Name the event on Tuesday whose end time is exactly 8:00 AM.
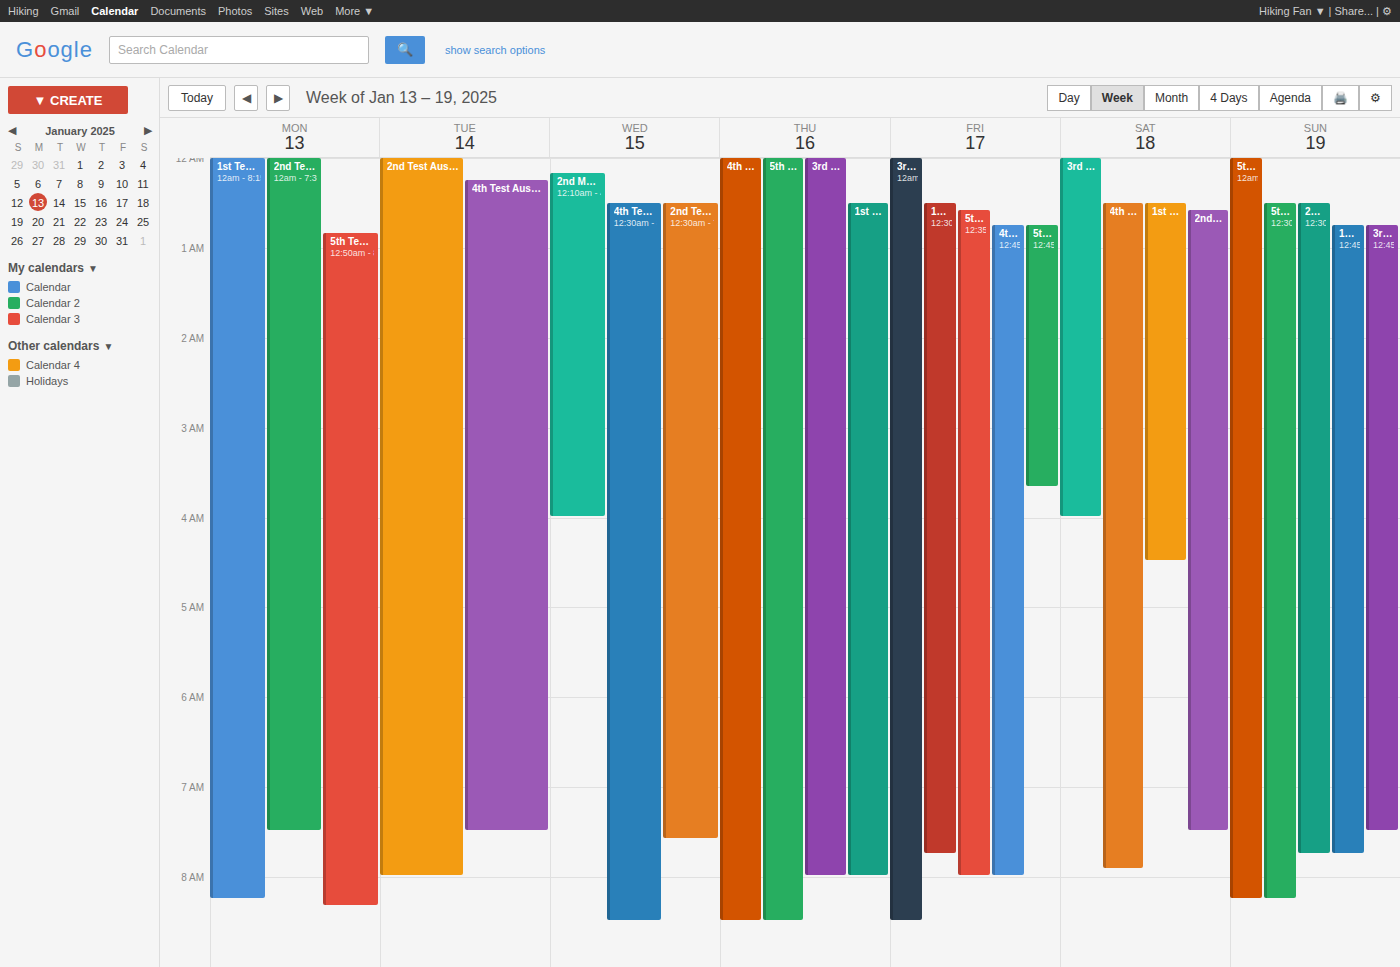
"2nd Test Australia v Engla"